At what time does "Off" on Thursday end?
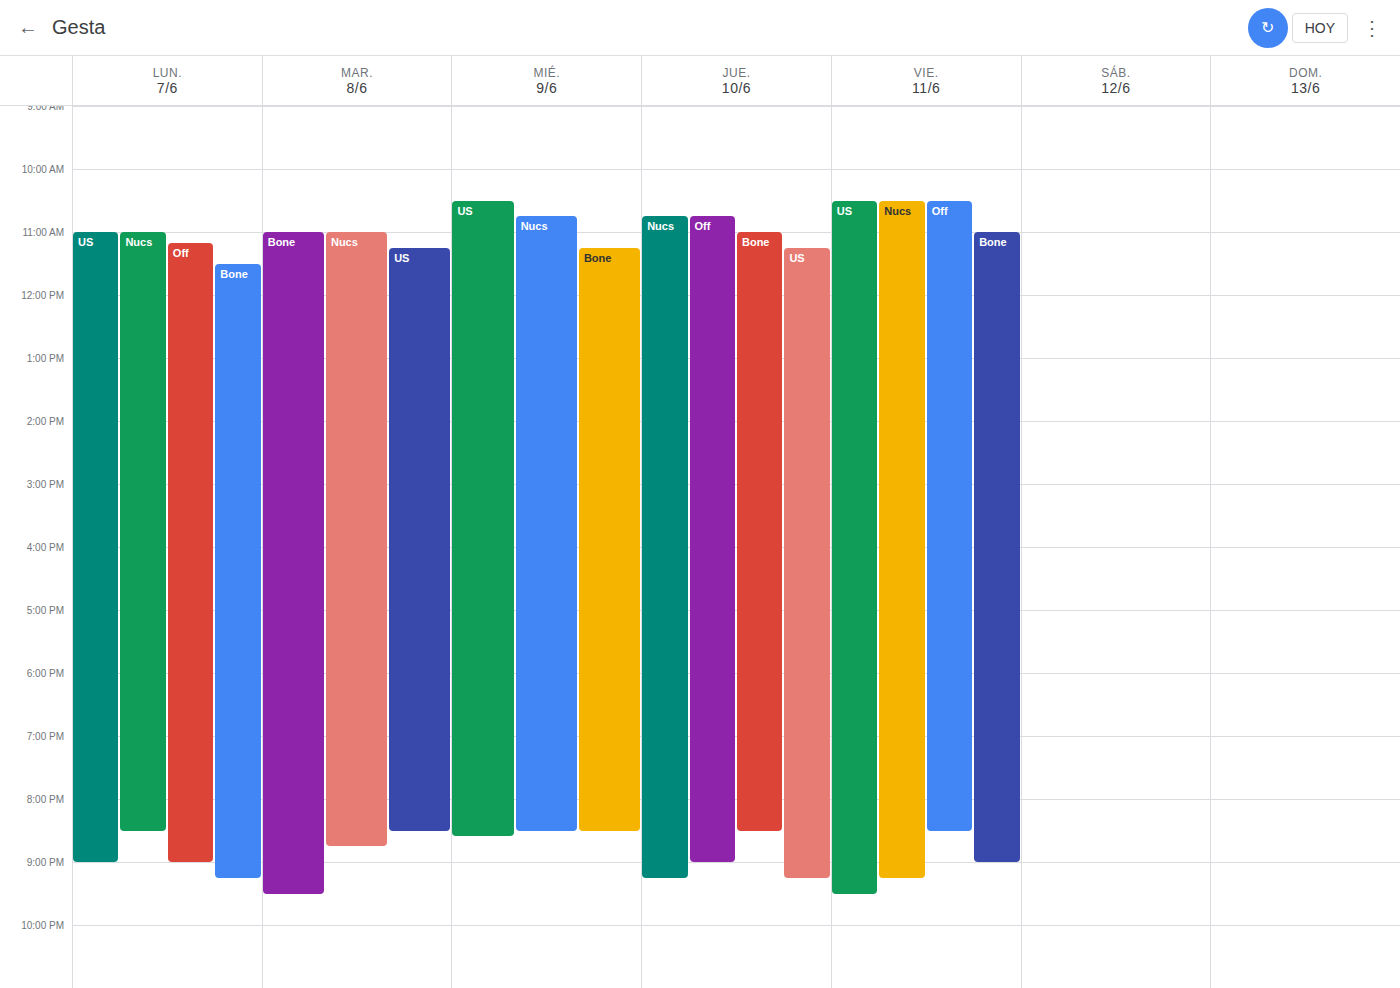
9:00 PM